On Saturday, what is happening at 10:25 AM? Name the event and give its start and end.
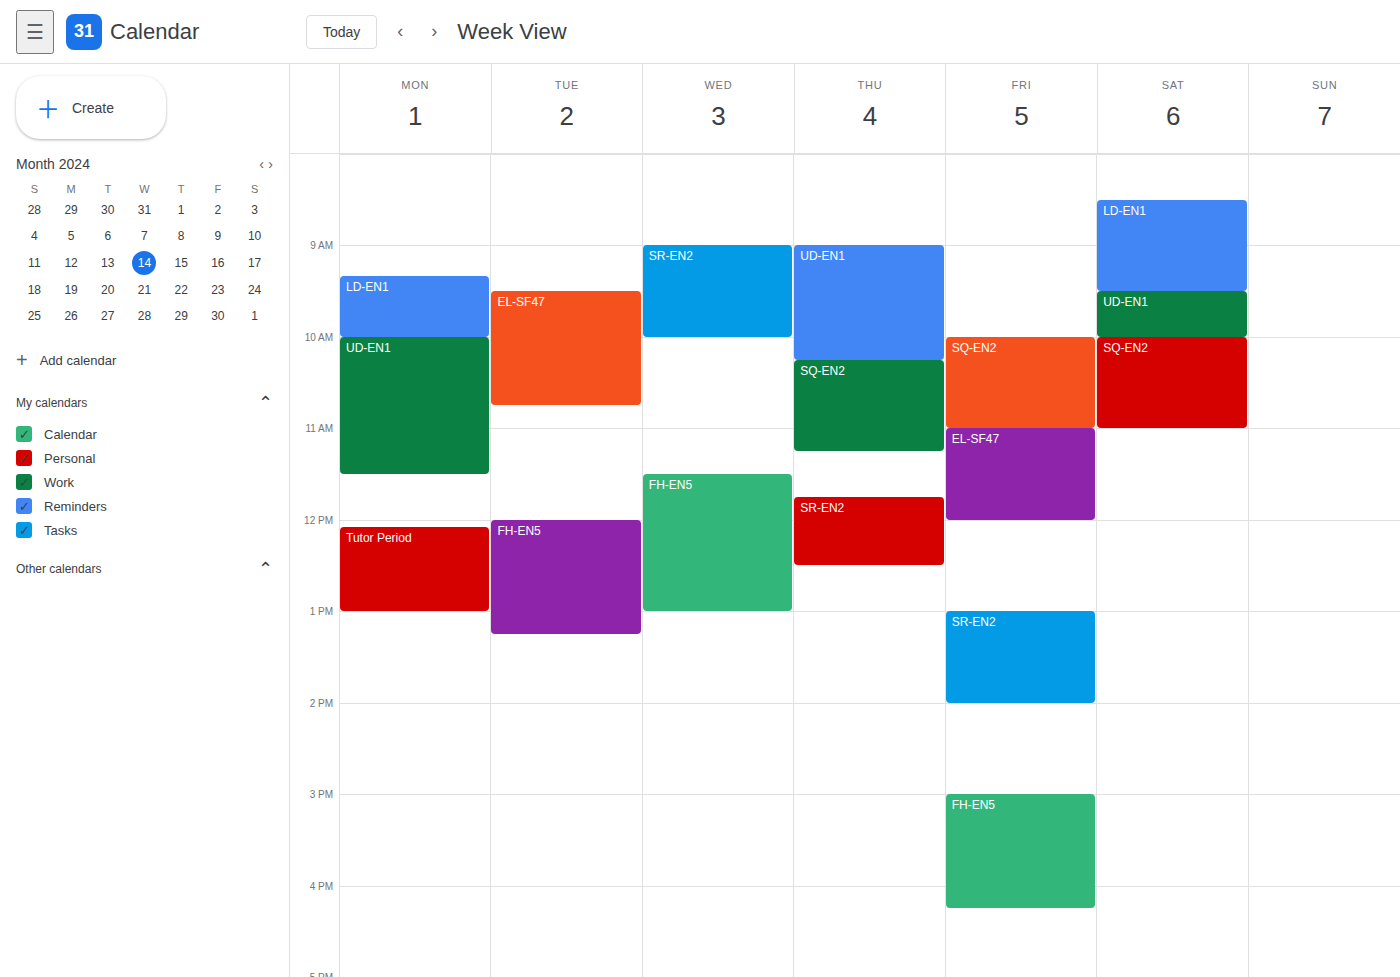
"SQ-EN2", 10:00 AM to 11:00 AM